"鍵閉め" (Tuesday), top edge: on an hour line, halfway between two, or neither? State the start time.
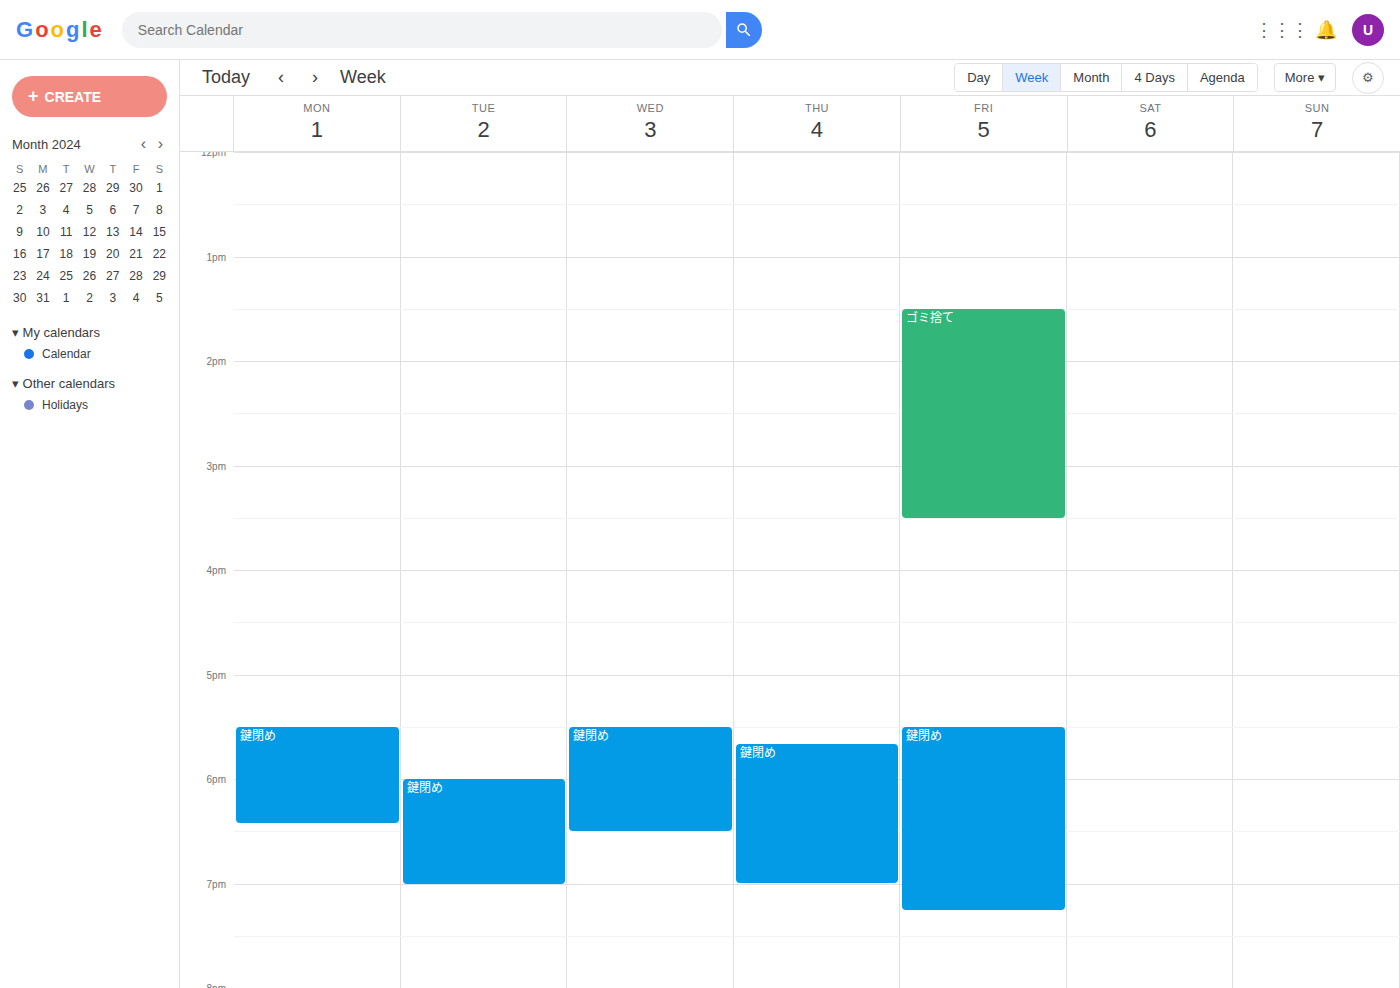
6:00 PM -- exactly on the 6 PM line.